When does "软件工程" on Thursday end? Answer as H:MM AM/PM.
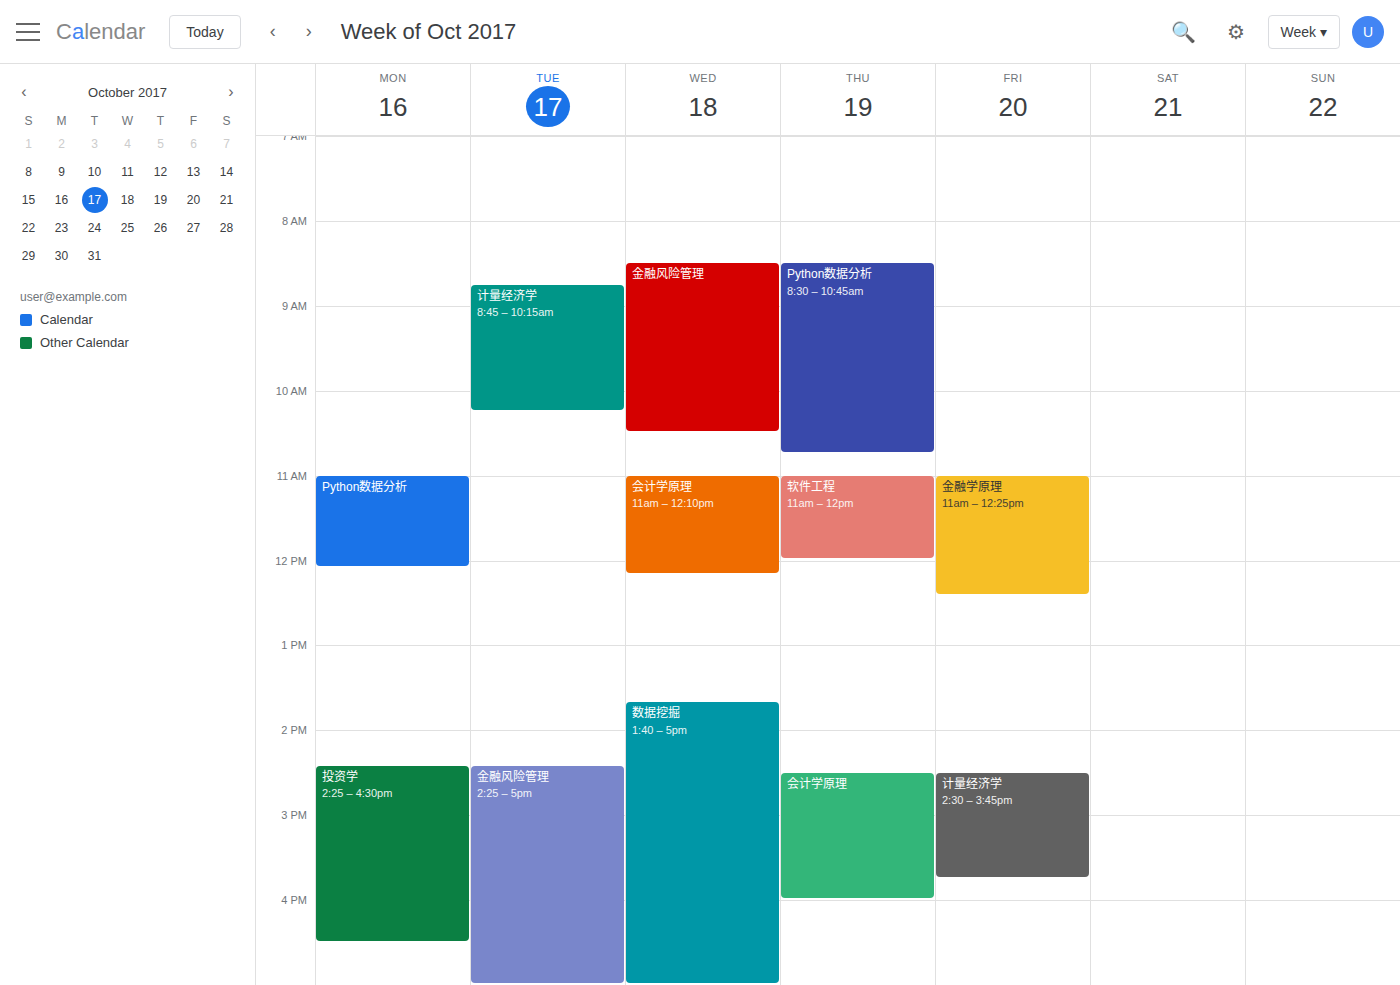
12:00 PM